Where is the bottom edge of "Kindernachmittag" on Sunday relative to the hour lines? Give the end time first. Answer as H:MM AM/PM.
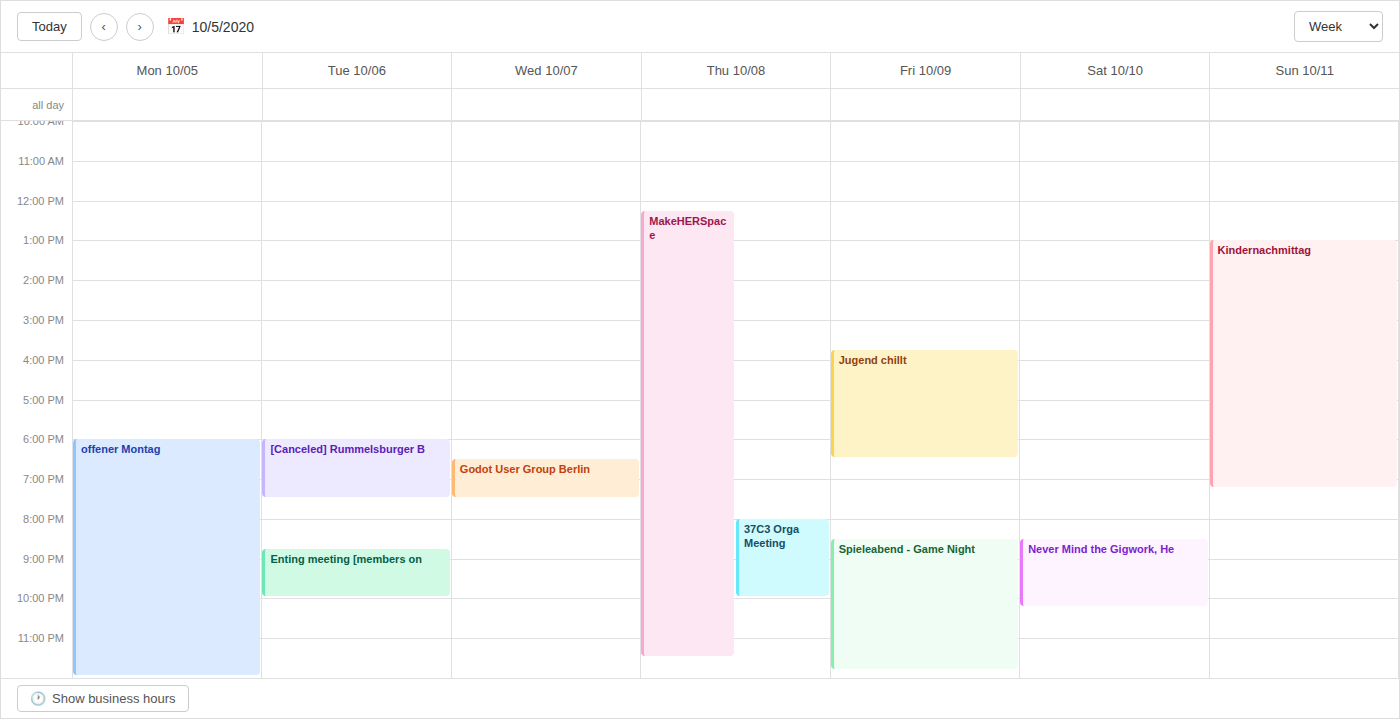
7:15 PM -- neither: a quarter of the way from the 7 PM line to the 8 PM line.